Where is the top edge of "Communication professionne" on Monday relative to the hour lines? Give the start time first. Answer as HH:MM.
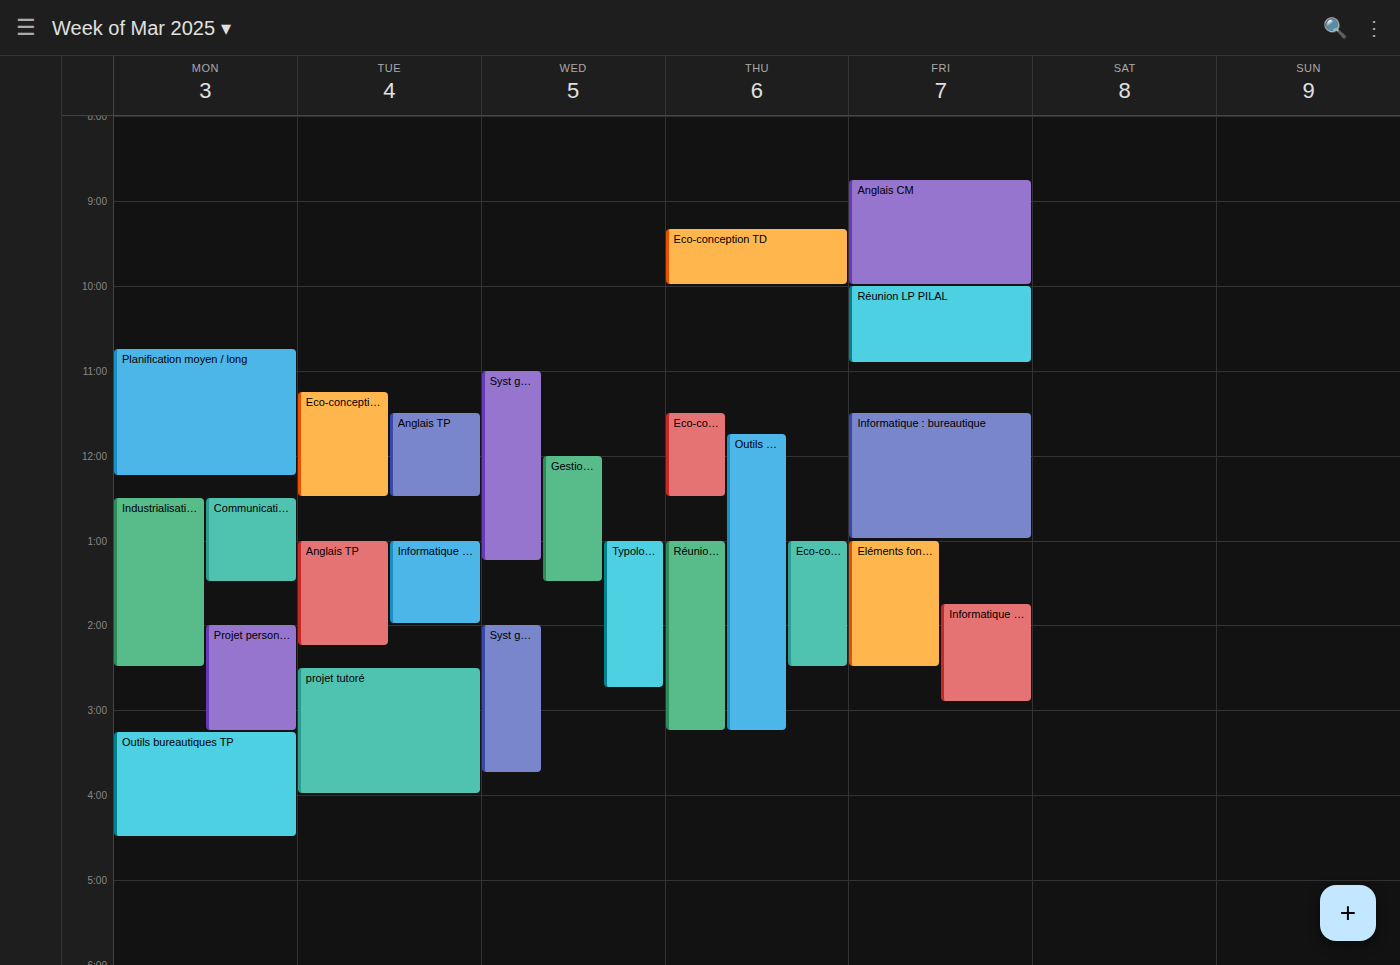
12:30 -- halfway between the 12:00 and 13:00 lines.